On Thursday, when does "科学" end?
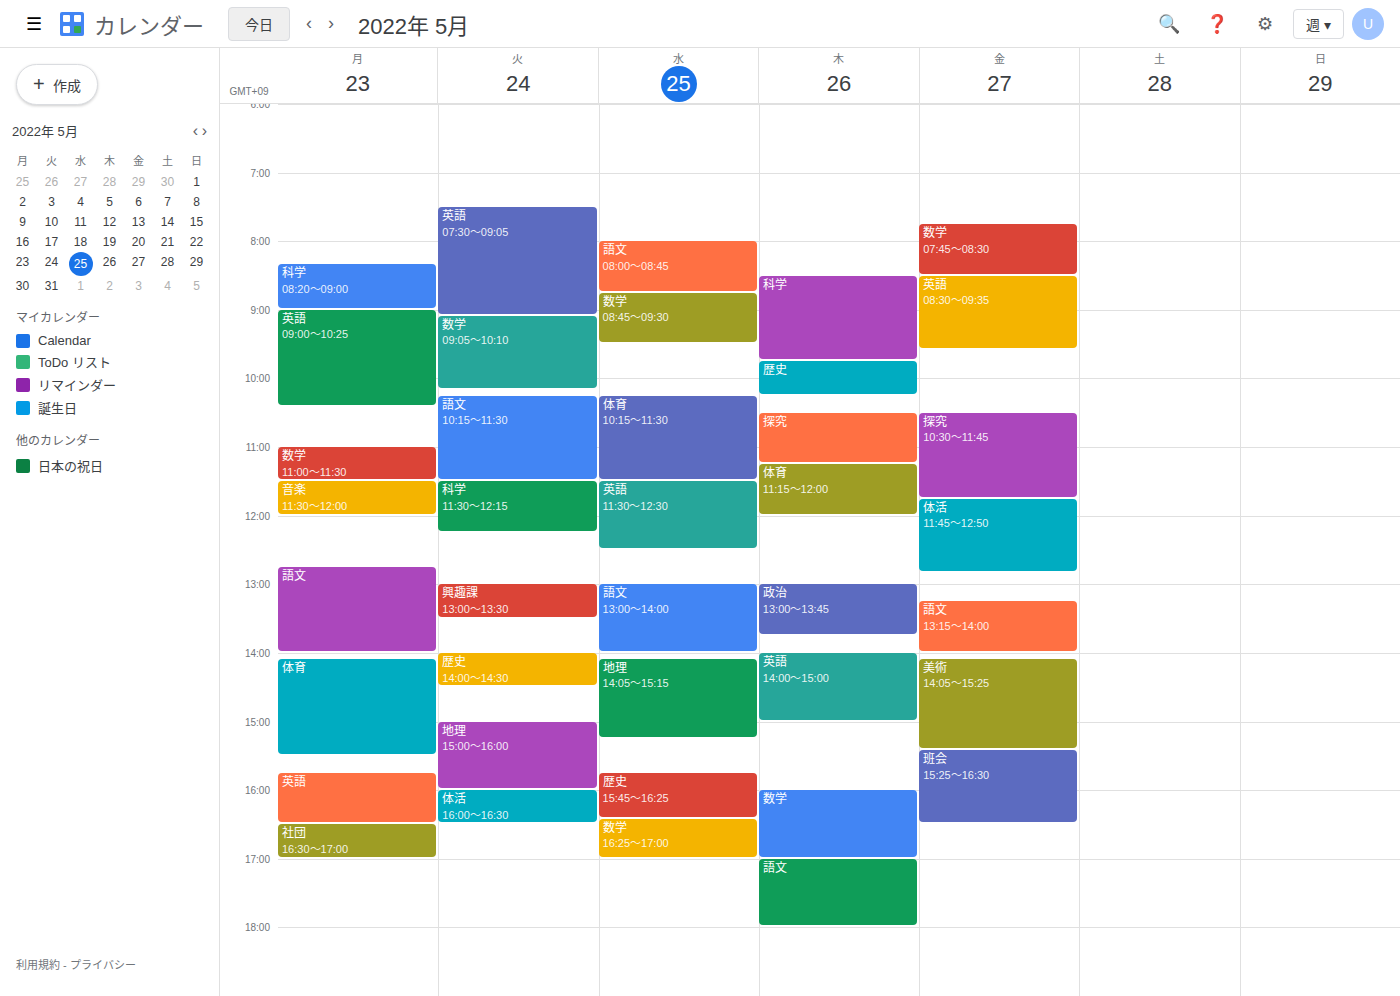
9:45 AM